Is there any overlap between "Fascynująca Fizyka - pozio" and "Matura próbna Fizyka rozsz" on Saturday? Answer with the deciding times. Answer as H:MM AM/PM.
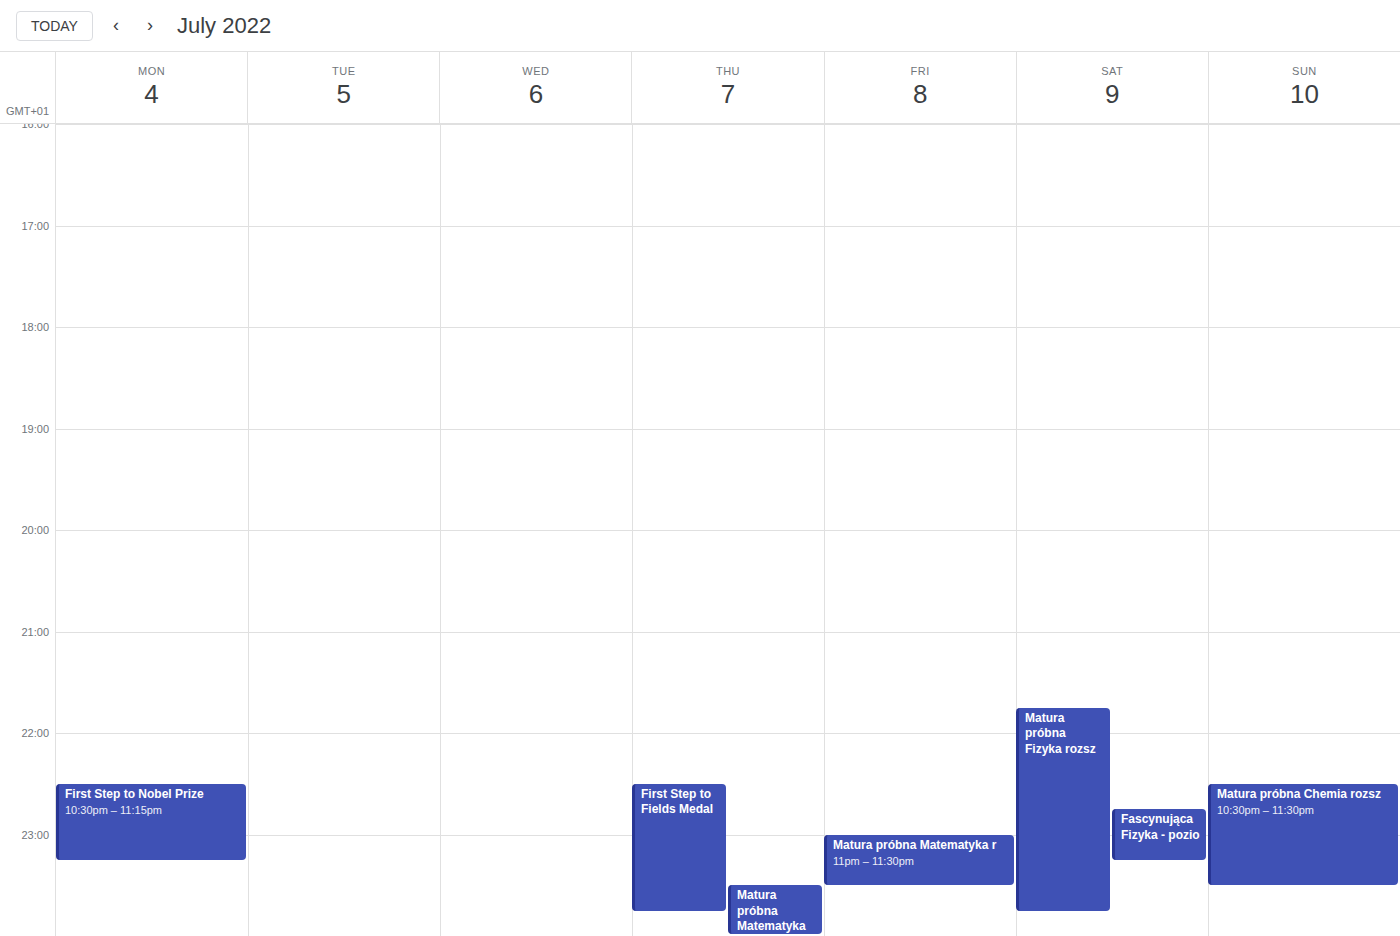
"Fascynująca Fizyka - pozio" runs 10:45 PM to 11:15 PM, inside "Matura próbna Fizyka rozsz" -- they overlap.